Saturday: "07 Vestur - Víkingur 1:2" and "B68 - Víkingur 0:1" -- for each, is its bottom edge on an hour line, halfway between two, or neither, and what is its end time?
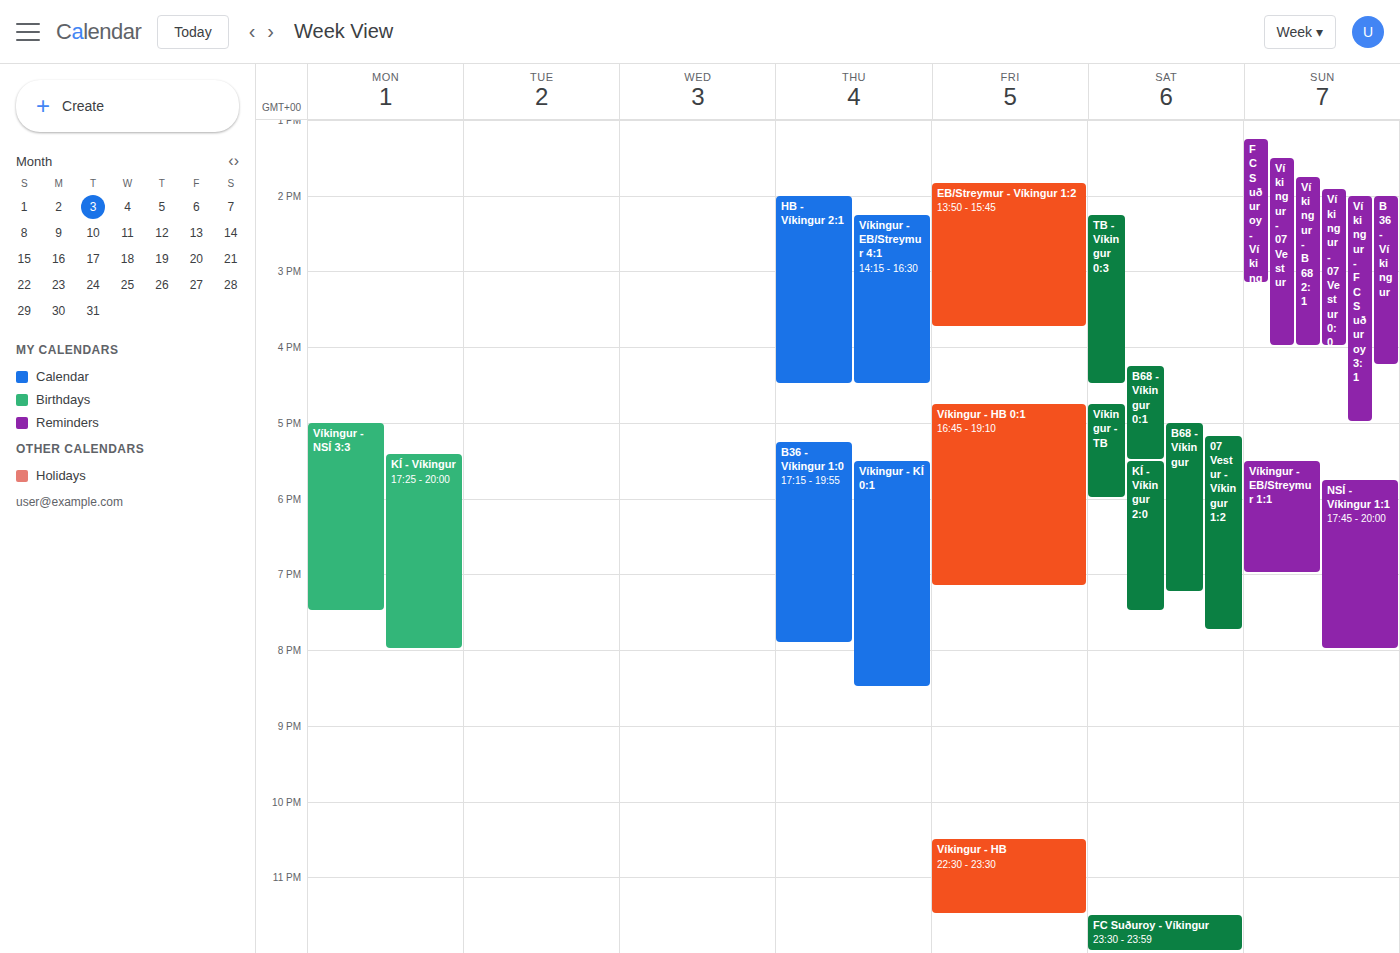
"07 Vestur - Víkingur 1:2": 7:45 PM, neither: three quarters of the way from the 7 PM line to the 8 PM line. "B68 - Víkingur 0:1": 5:30 PM, halfway between the 5 PM and 6 PM lines.